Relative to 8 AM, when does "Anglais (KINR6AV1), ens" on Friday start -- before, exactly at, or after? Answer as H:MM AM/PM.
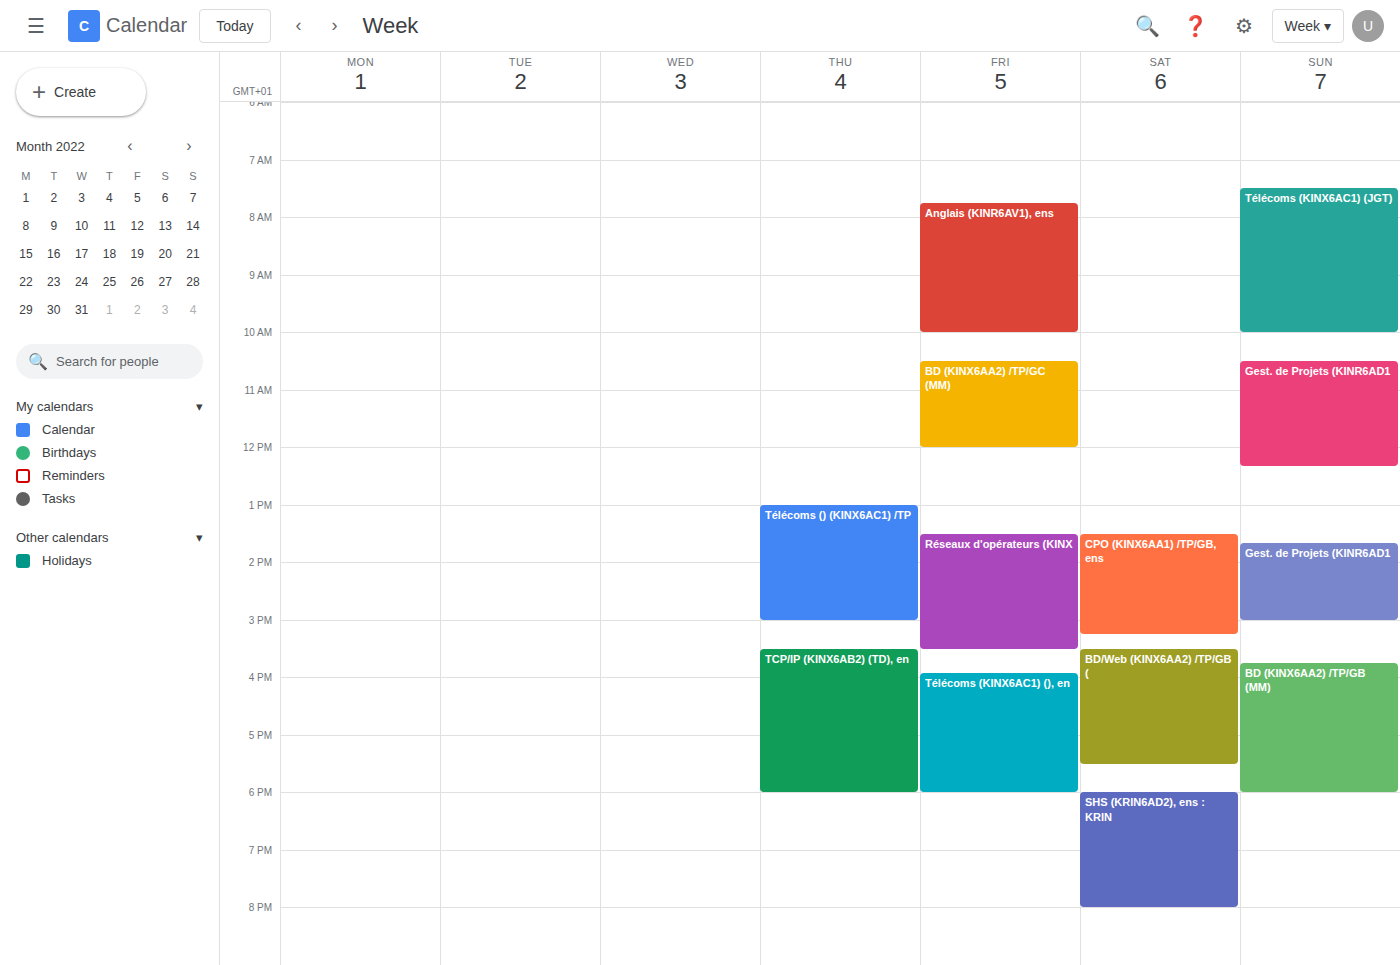
7:45 AM -- before 8 AM, 15 minutes above the 8 AM line.